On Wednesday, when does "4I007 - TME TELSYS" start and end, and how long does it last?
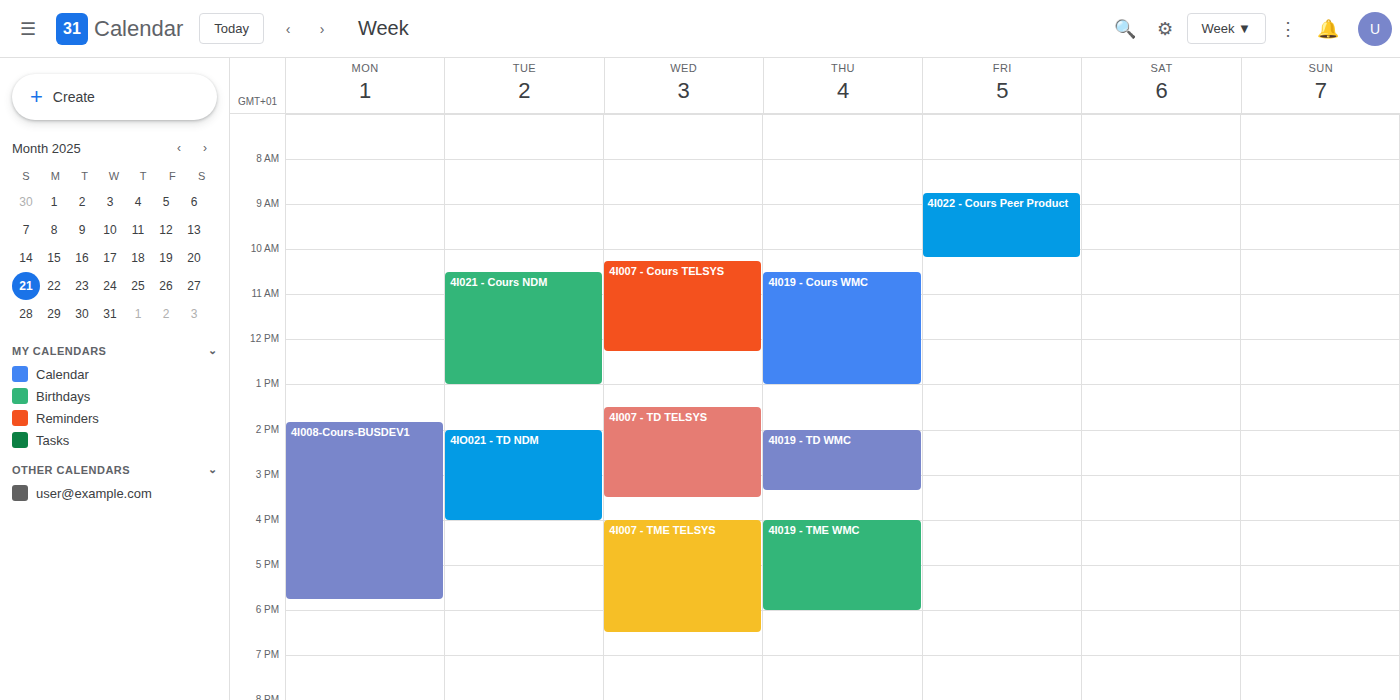
16:00 to 18:30, 2 hours 30 minutes